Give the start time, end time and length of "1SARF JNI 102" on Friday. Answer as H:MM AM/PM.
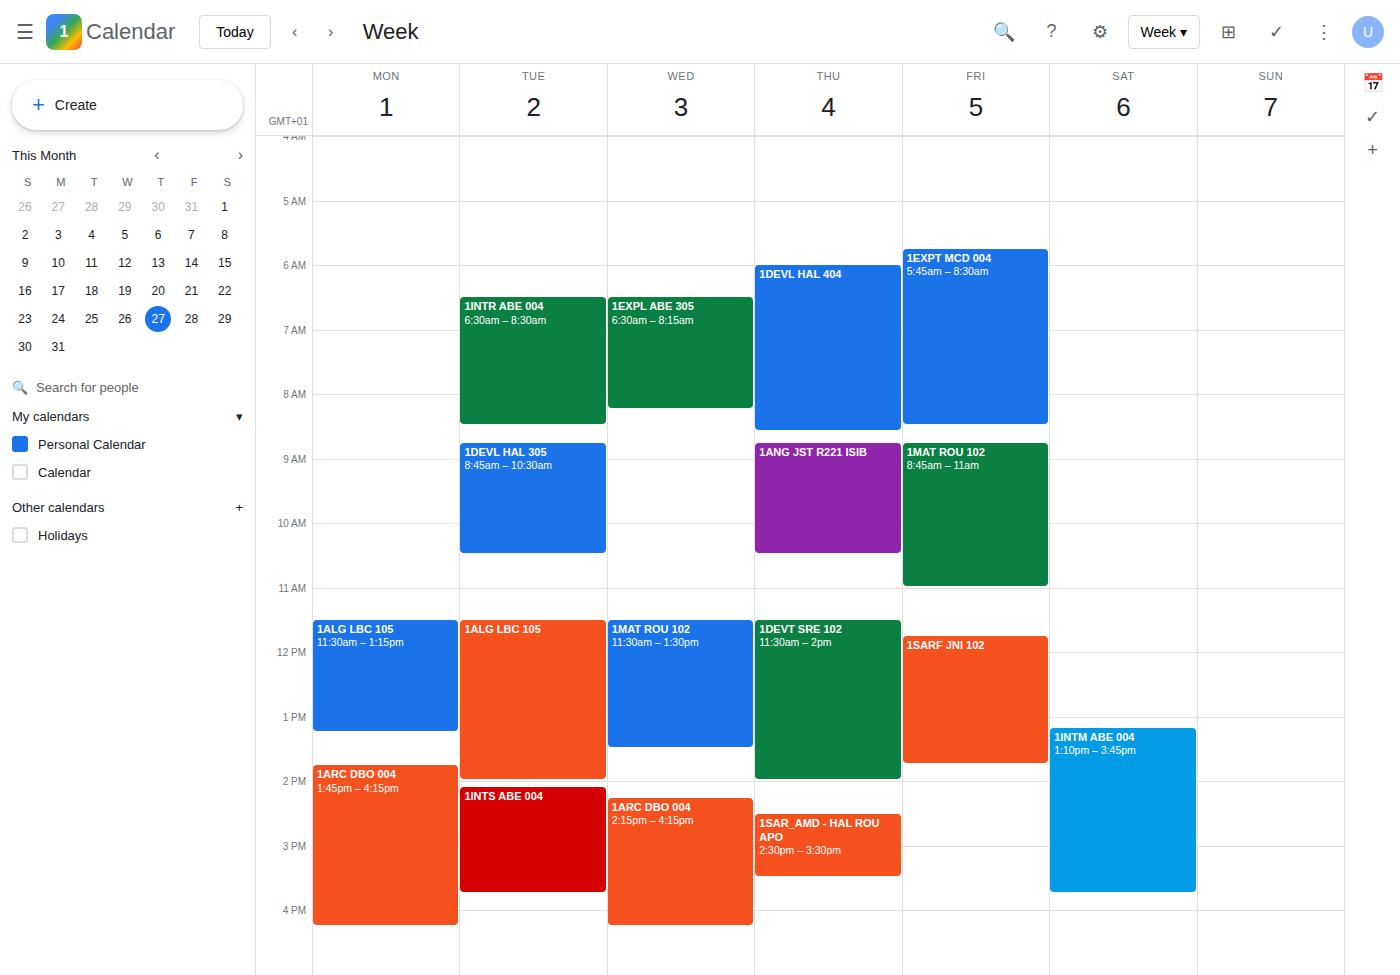
11:45 AM to 1:45 PM, 2 hours